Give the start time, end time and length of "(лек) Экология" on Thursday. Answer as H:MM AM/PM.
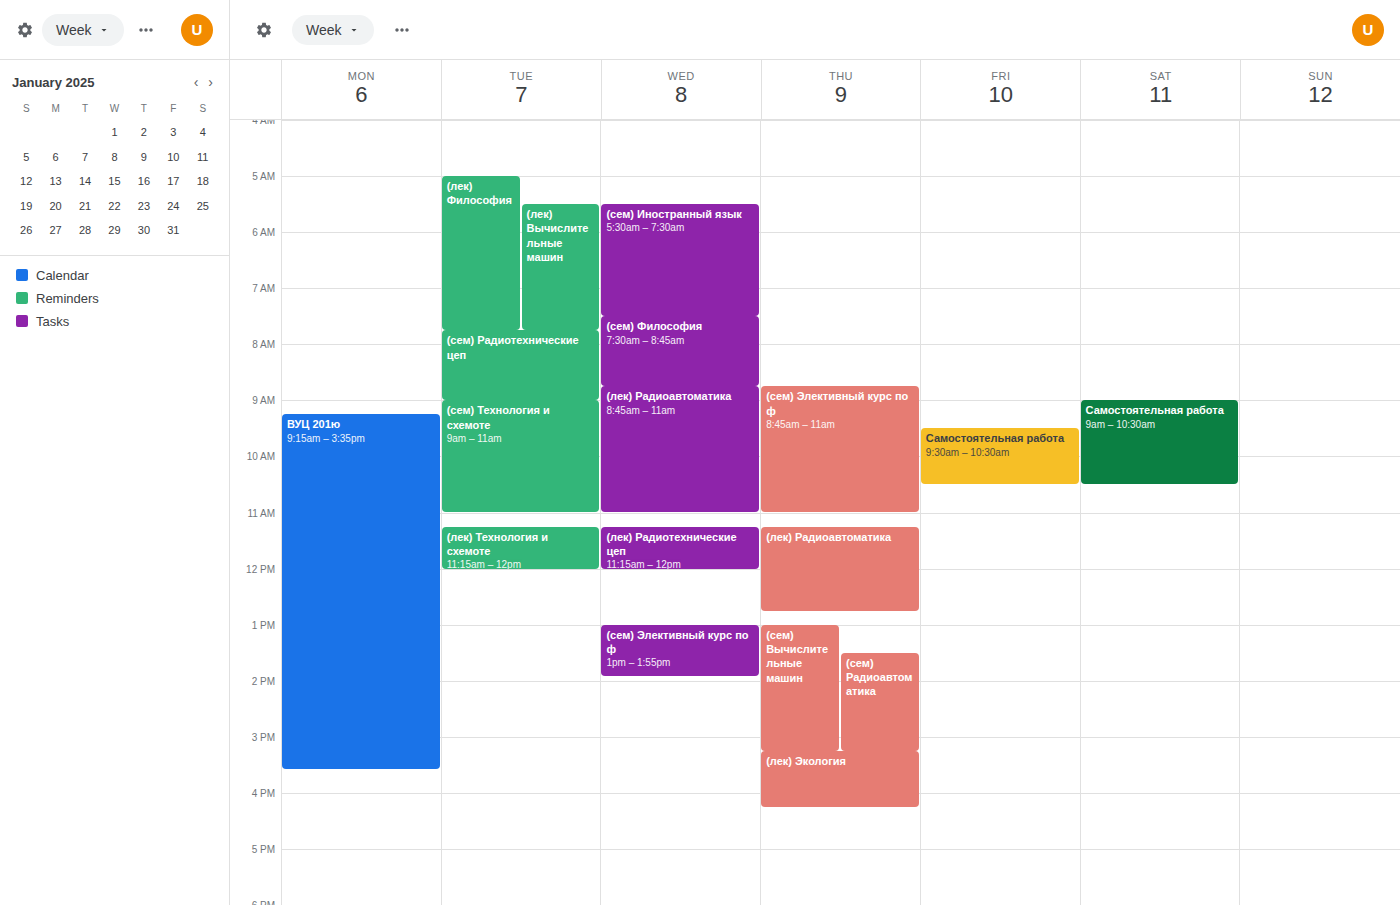
3:15 PM to 4:15 PM, 1 hour